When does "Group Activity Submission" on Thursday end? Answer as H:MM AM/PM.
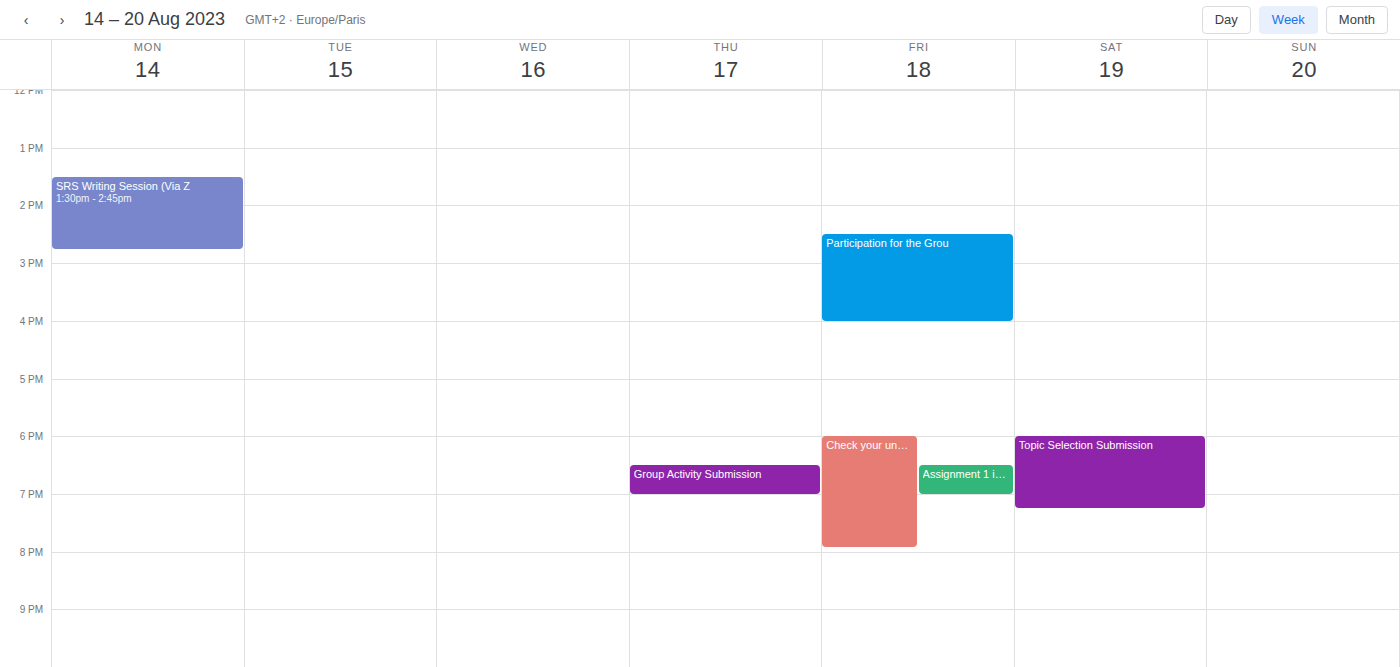
7:00 PM